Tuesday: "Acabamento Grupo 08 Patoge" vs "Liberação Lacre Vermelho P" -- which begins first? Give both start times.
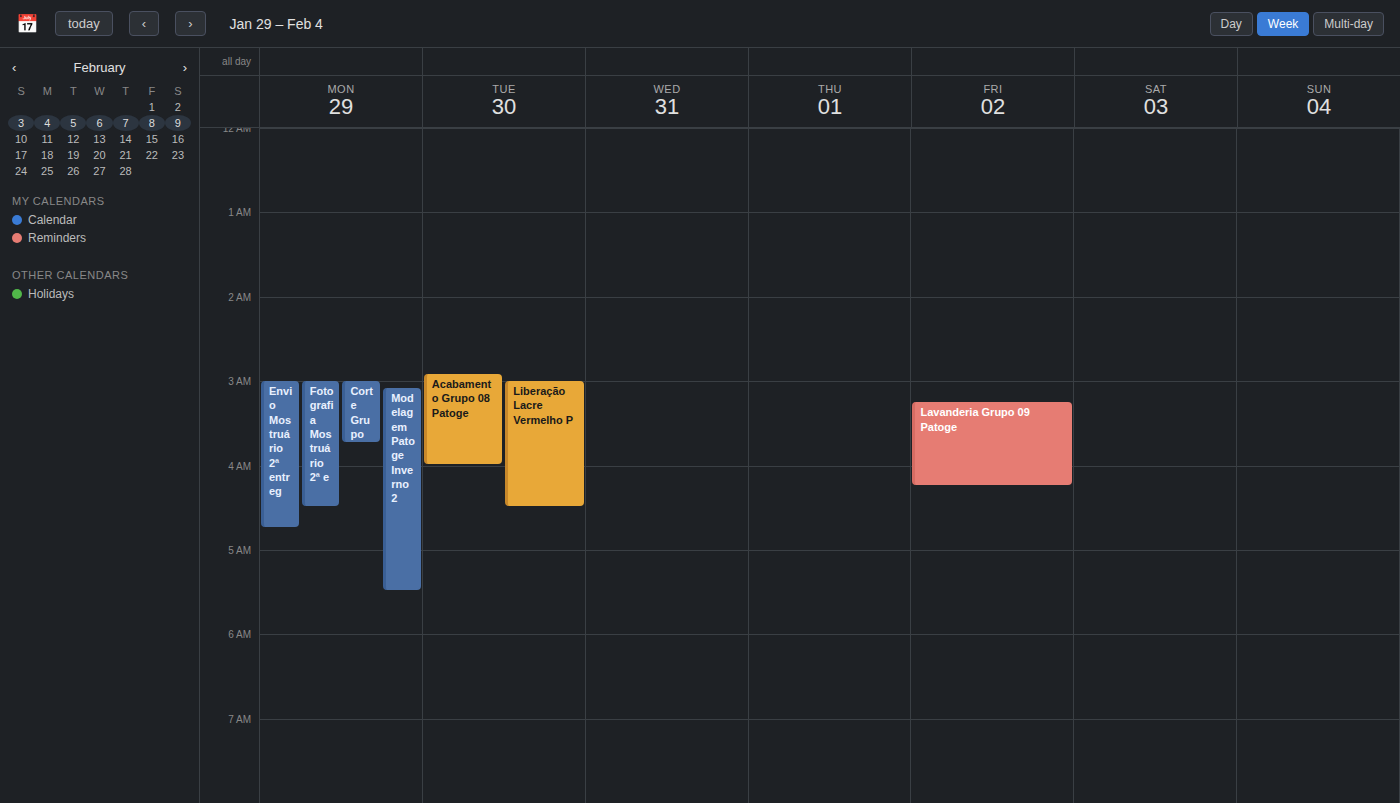
"Acabamento Grupo 08 Patoge" 2:55 AM; "Liberação Lacre Vermelho P" 3:00 AM.